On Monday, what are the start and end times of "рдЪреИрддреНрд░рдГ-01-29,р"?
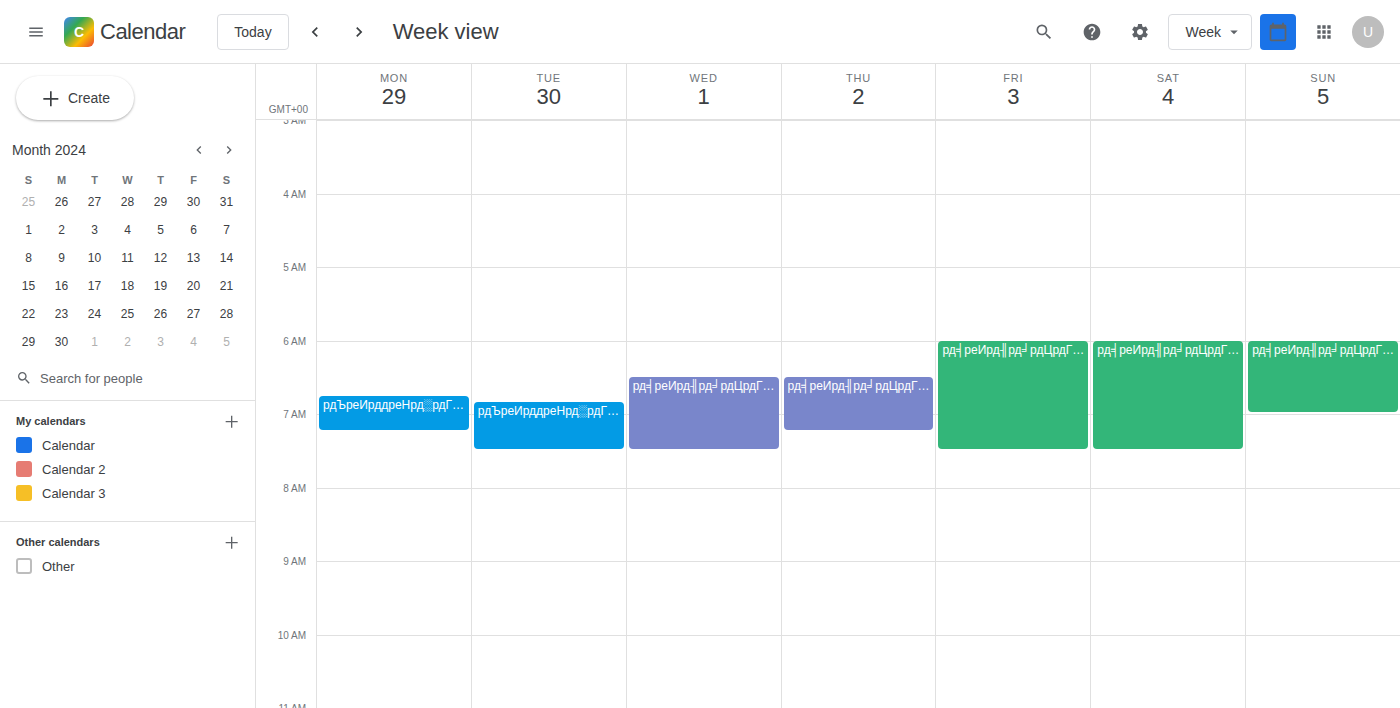
6:45 AM to 7:15 AM